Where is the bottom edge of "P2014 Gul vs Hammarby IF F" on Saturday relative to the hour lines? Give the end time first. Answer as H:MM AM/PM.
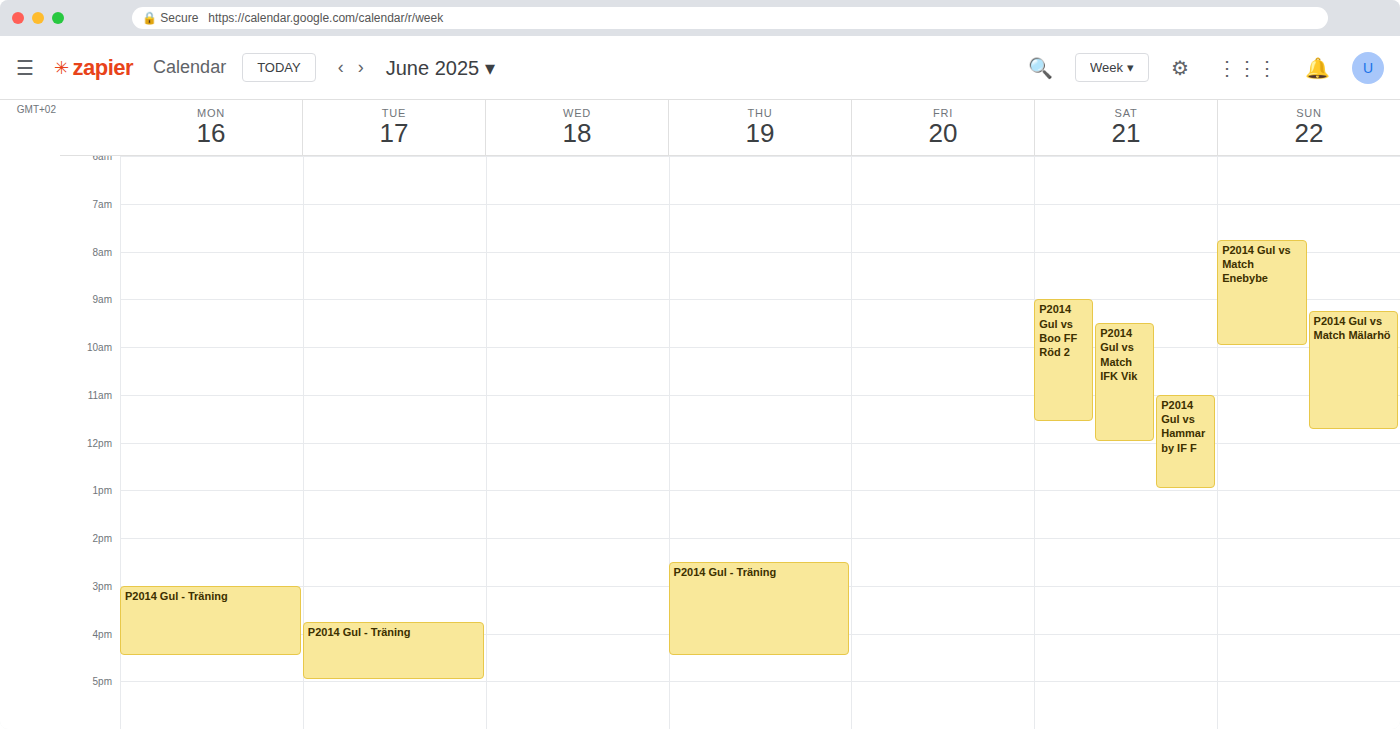
1:00 PM -- exactly on the 1 PM line.